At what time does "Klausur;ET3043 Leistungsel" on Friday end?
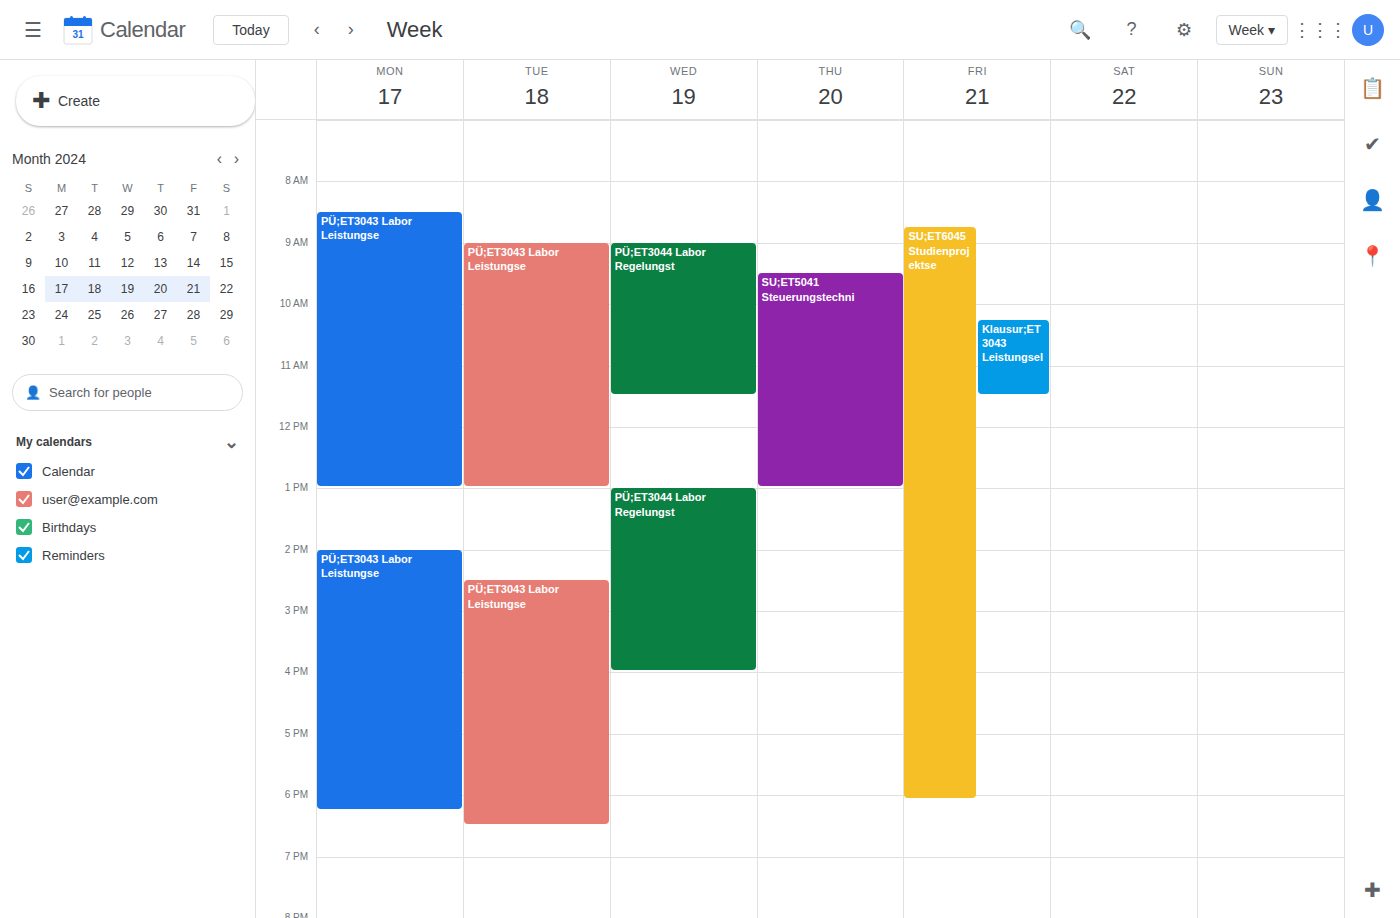
11:30 AM